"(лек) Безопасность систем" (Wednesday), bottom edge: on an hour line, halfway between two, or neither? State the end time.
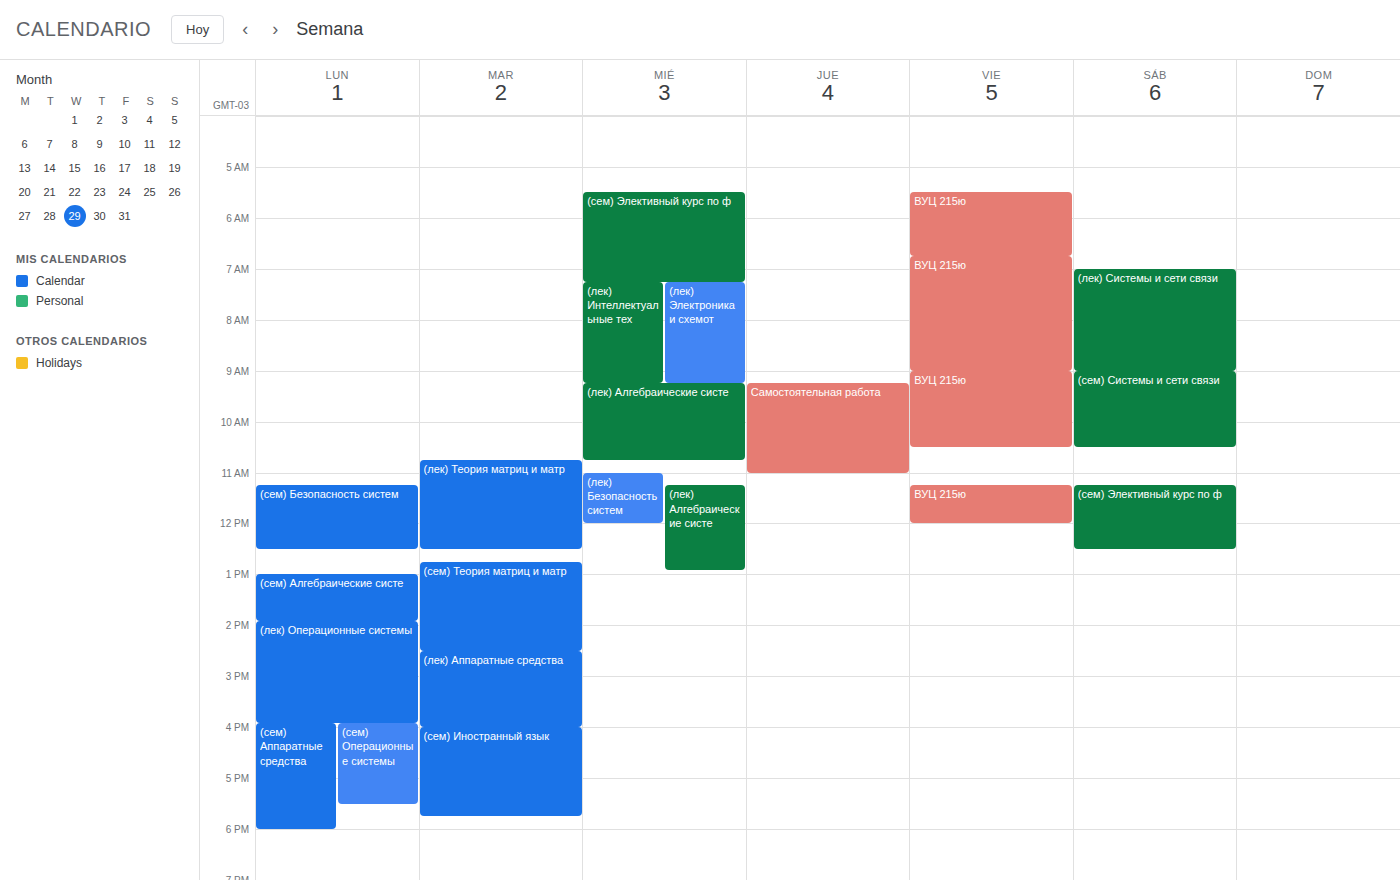
12:00 PM -- exactly on the 12 PM line.